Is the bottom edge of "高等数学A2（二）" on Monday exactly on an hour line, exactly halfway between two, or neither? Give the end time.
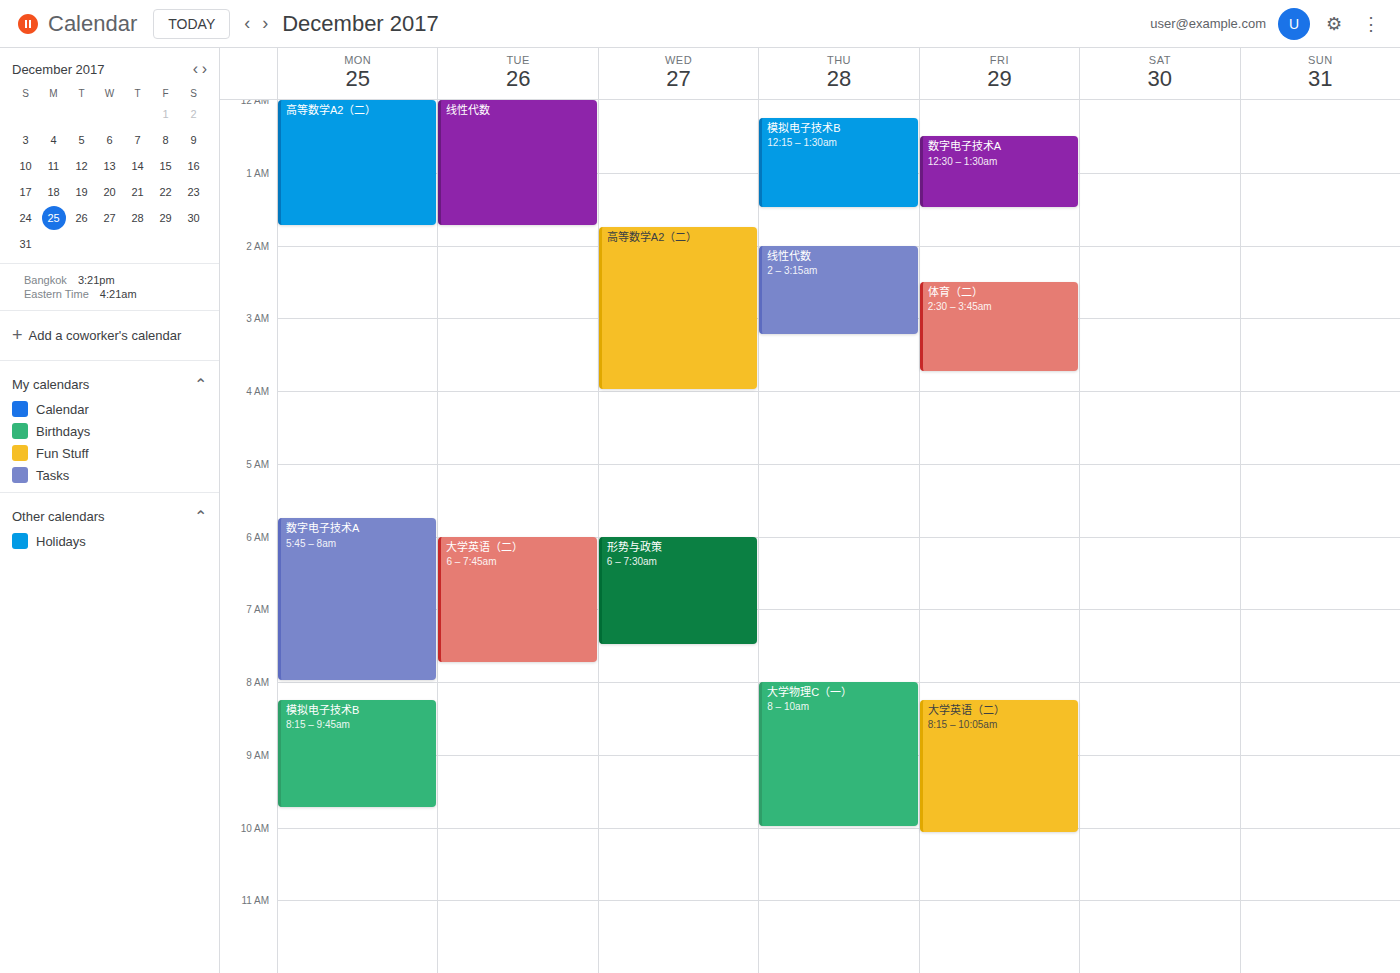
1:45 AM -- neither: three quarters of the way from the 1 AM line to the 2 AM line.